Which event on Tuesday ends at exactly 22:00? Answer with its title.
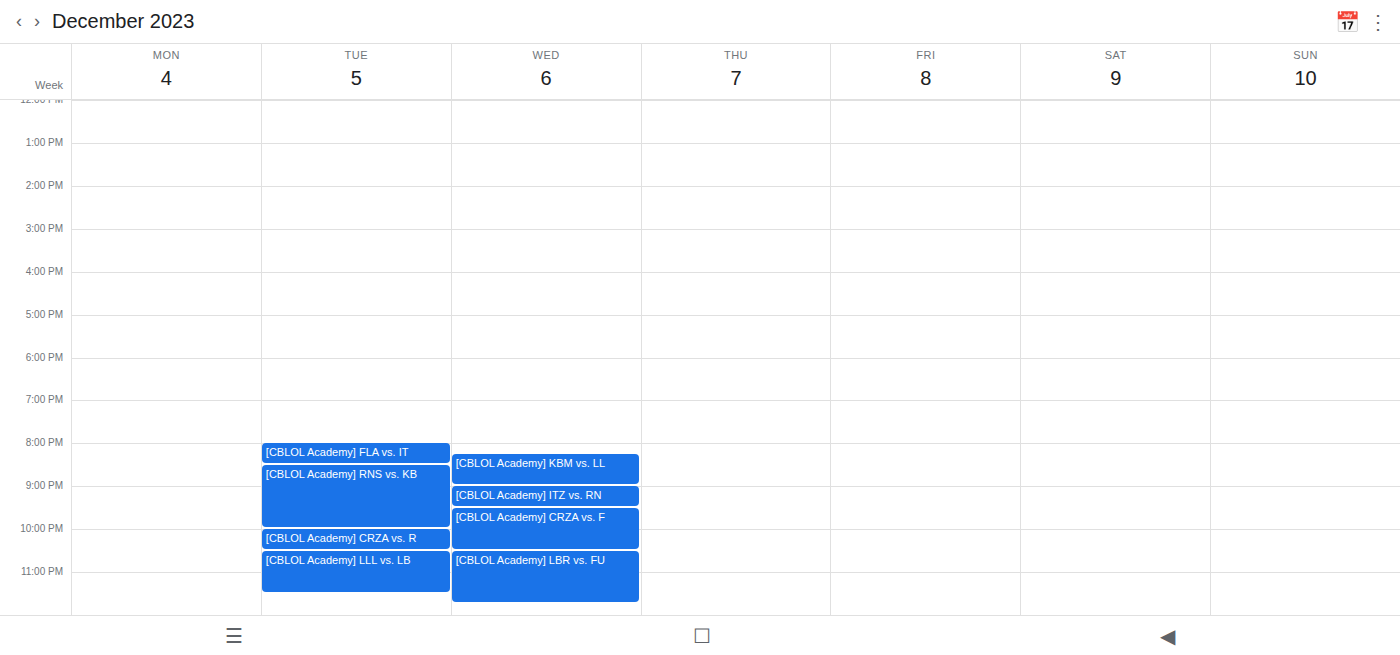
"[CBLOL Academy] RNS vs. KB"